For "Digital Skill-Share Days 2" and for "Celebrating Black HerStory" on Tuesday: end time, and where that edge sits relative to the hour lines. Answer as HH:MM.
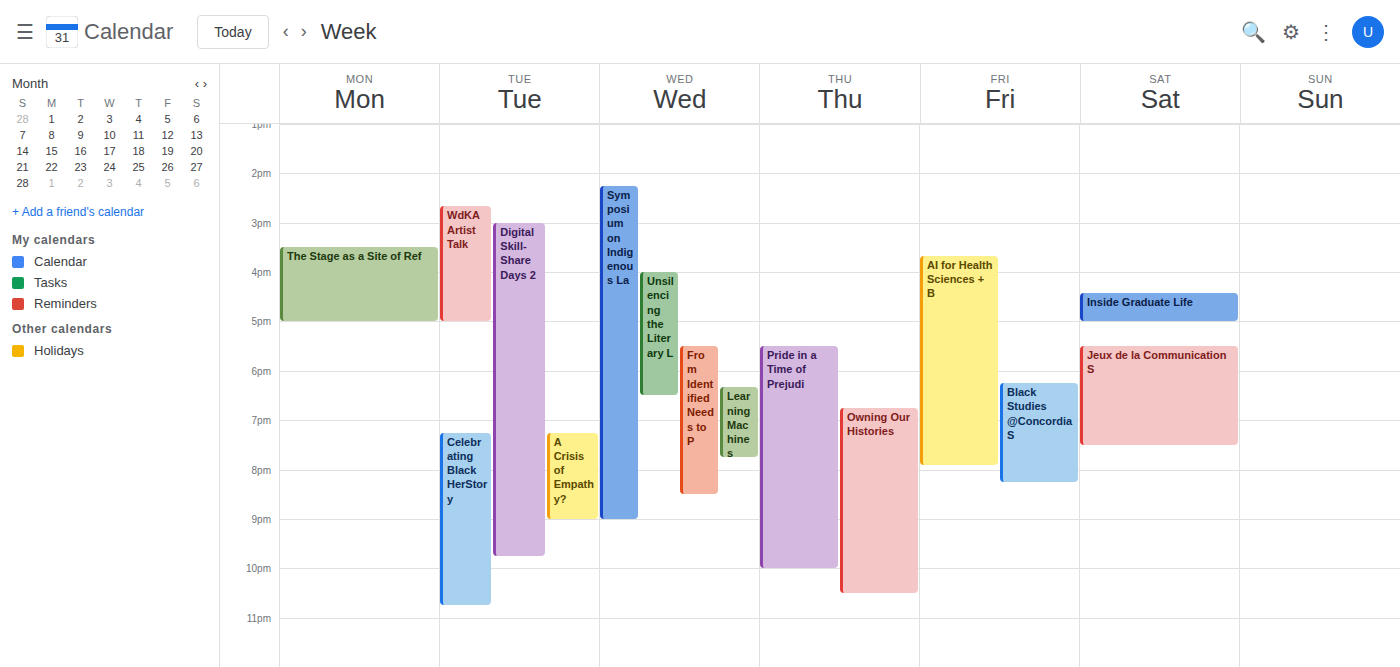
"Digital Skill-Share Days 2": 21:45, neither: three quarters of the way from the 21:00 line to the 22:00 line. "Celebrating Black HerStory": 22:45, neither: three quarters of the way from the 22:00 line to the 23:00 line.